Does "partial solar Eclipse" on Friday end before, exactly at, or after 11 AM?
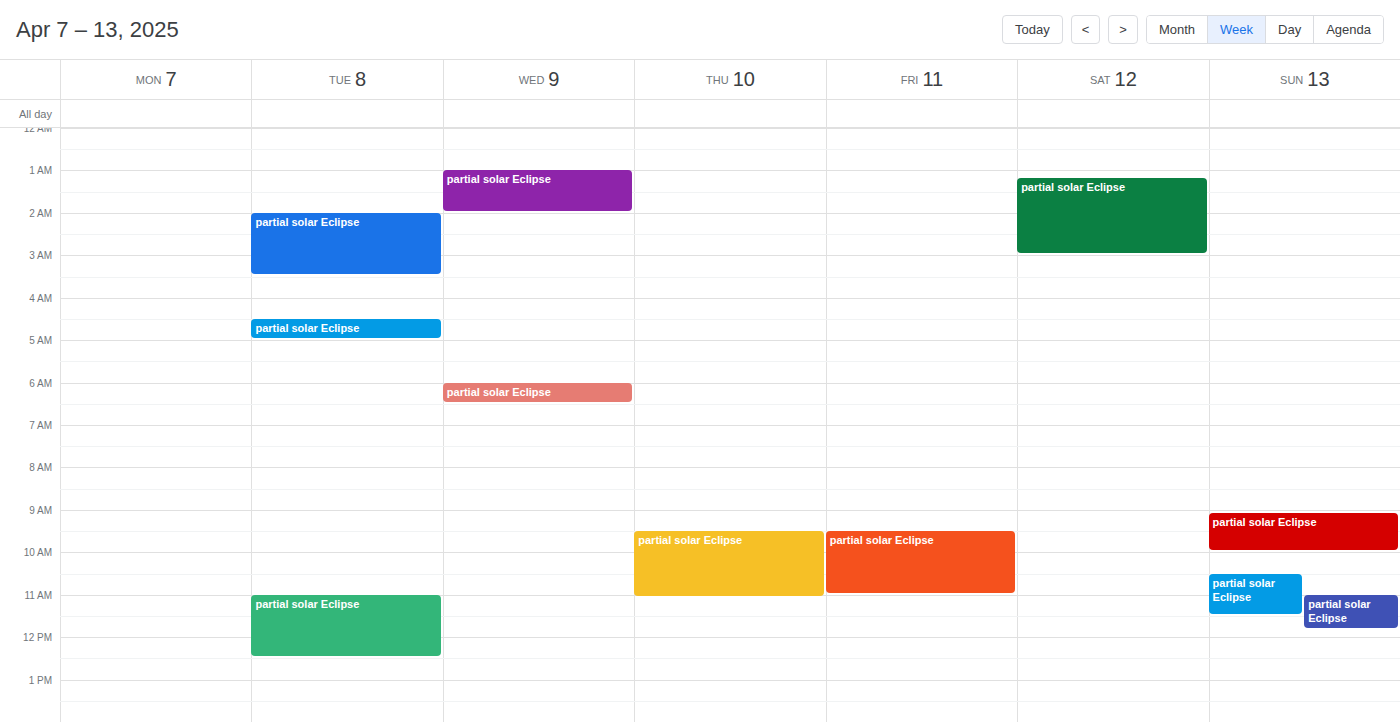
11:00 AM -- exactly at 11 AM, on the 11 AM line.